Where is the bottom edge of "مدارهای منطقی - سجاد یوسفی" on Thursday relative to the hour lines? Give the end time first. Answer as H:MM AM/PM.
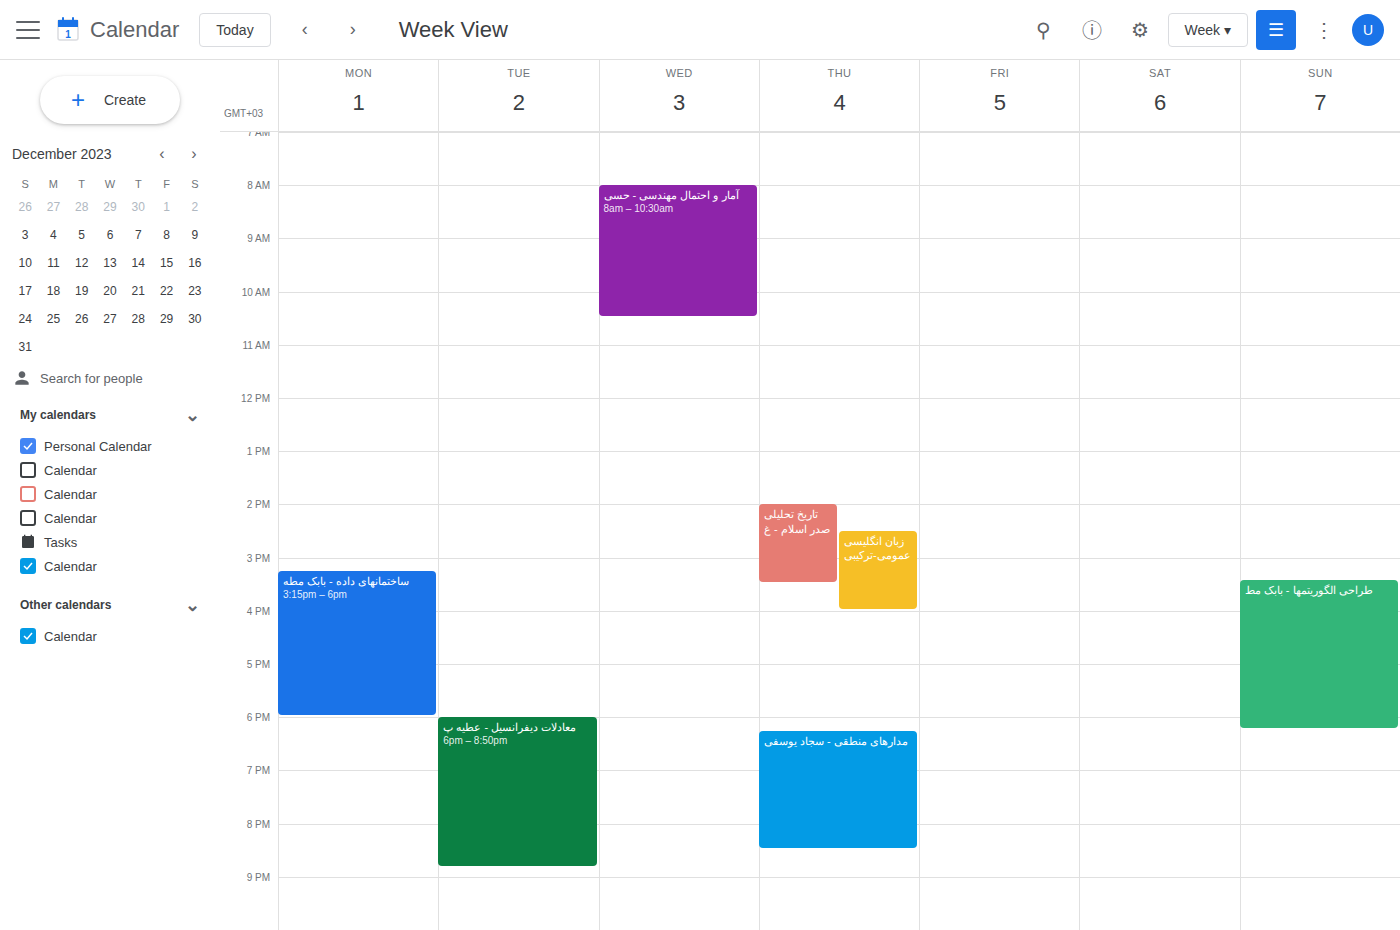
8:30 PM -- halfway between the 8 PM and 9 PM lines.